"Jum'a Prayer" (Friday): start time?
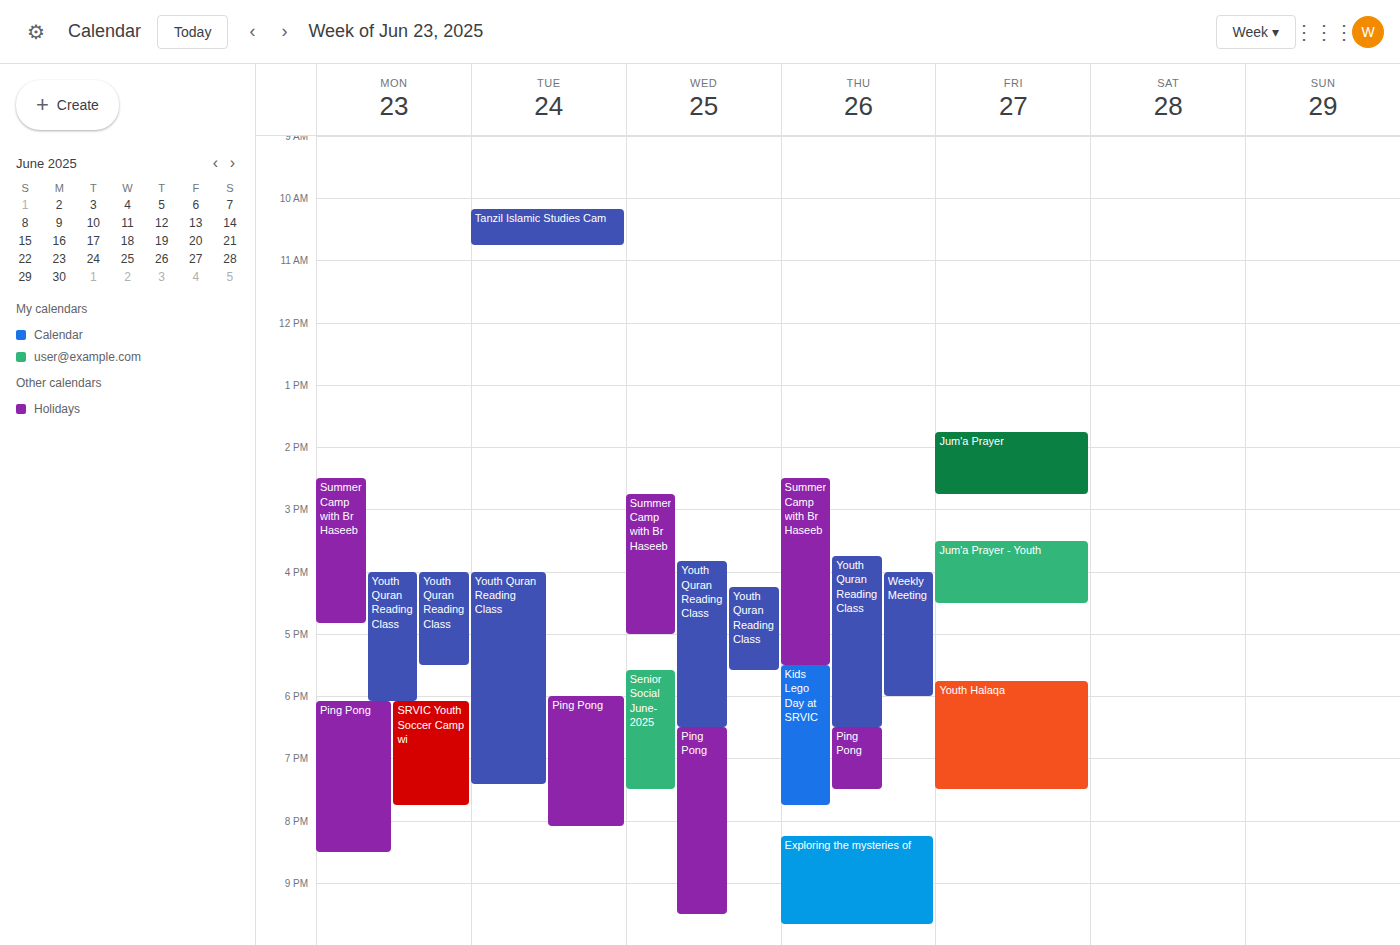
1:45 PM